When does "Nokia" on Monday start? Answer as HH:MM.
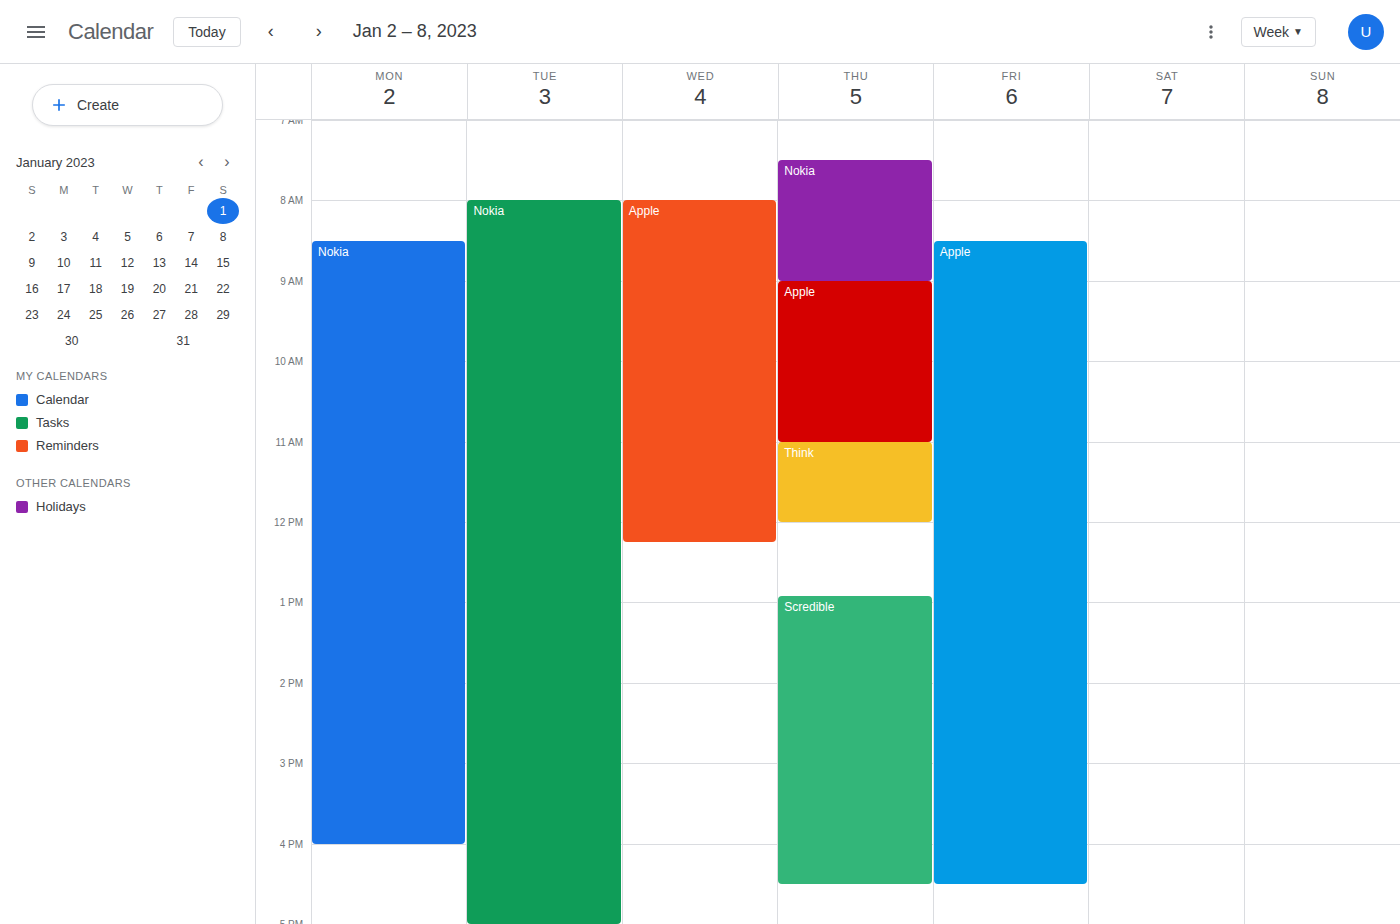
08:30